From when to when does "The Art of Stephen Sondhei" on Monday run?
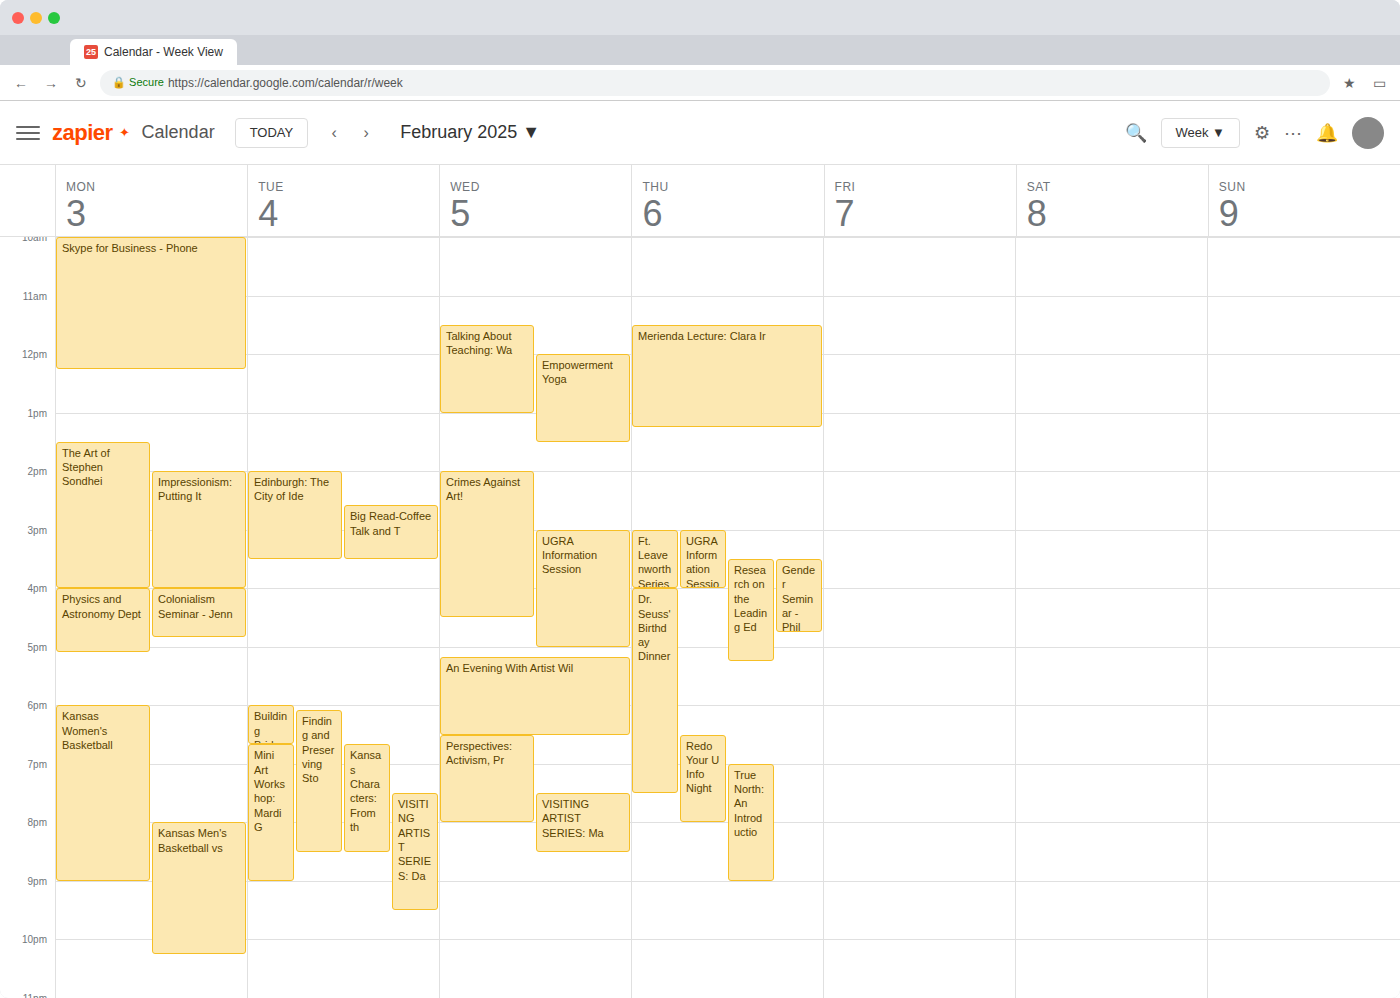
1:30 PM to 4:00 PM